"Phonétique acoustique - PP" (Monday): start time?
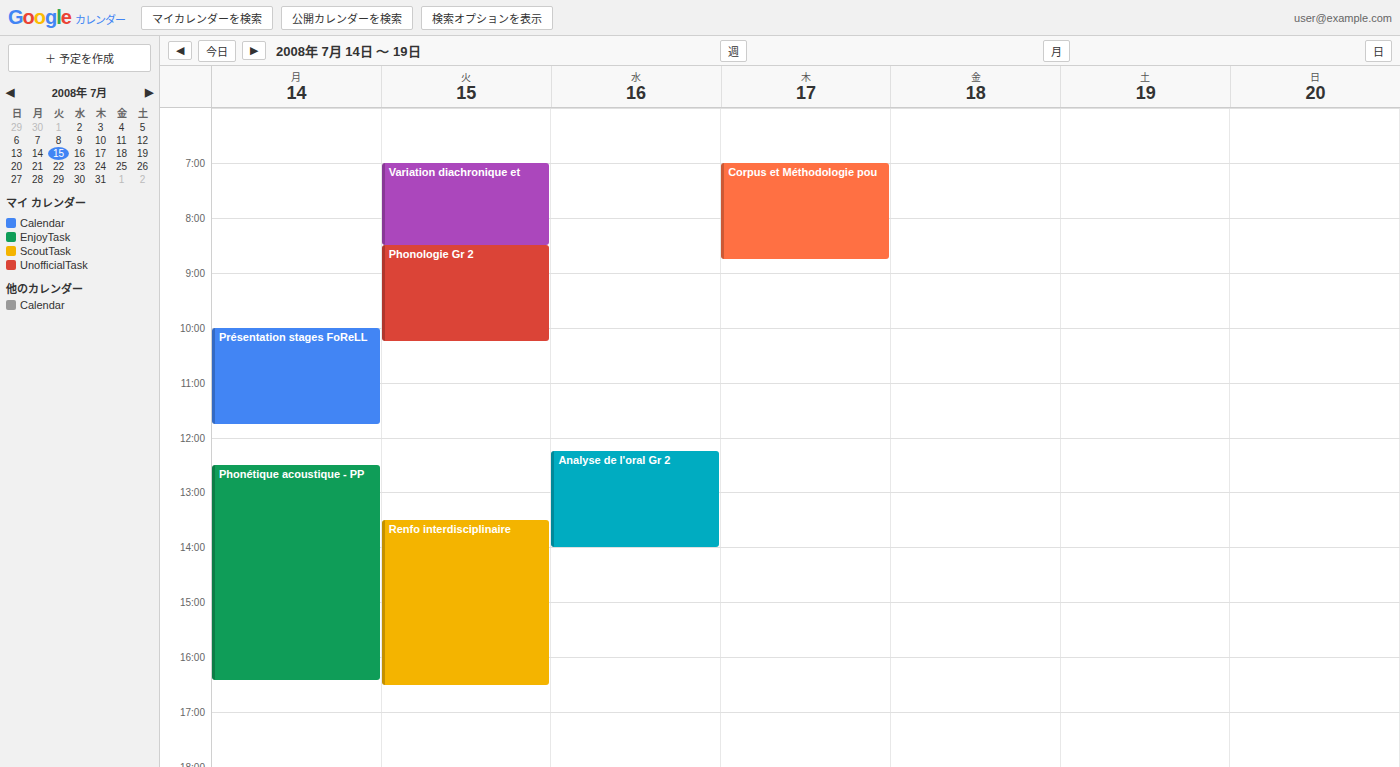
12:30 PM